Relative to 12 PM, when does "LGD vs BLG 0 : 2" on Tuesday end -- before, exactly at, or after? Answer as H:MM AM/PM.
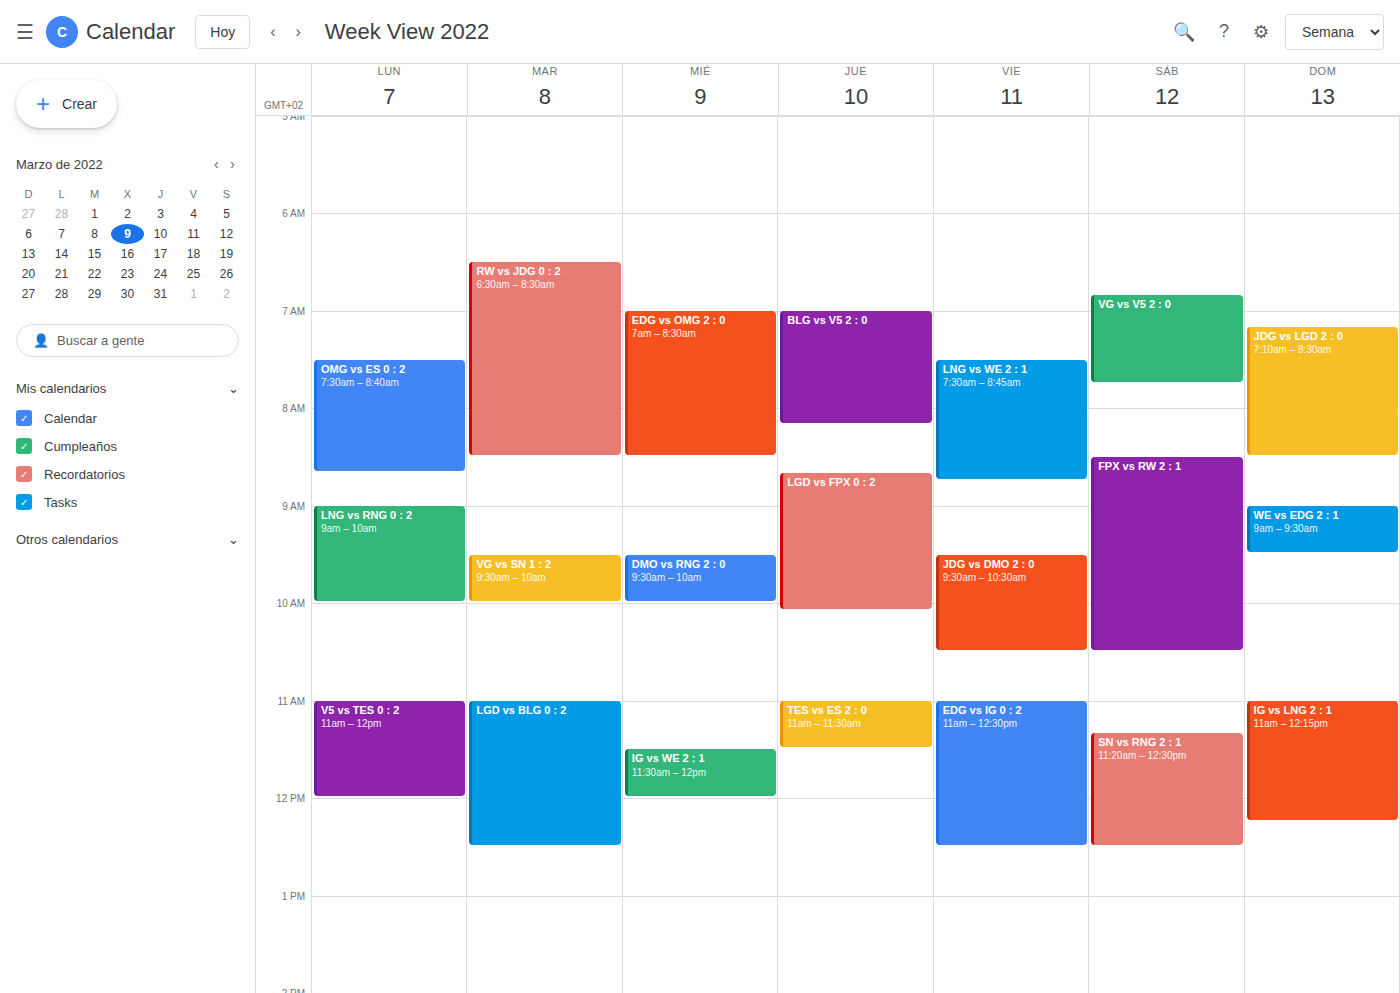
12:30 PM -- after 12 PM, 30 minutes below the 12 PM line.